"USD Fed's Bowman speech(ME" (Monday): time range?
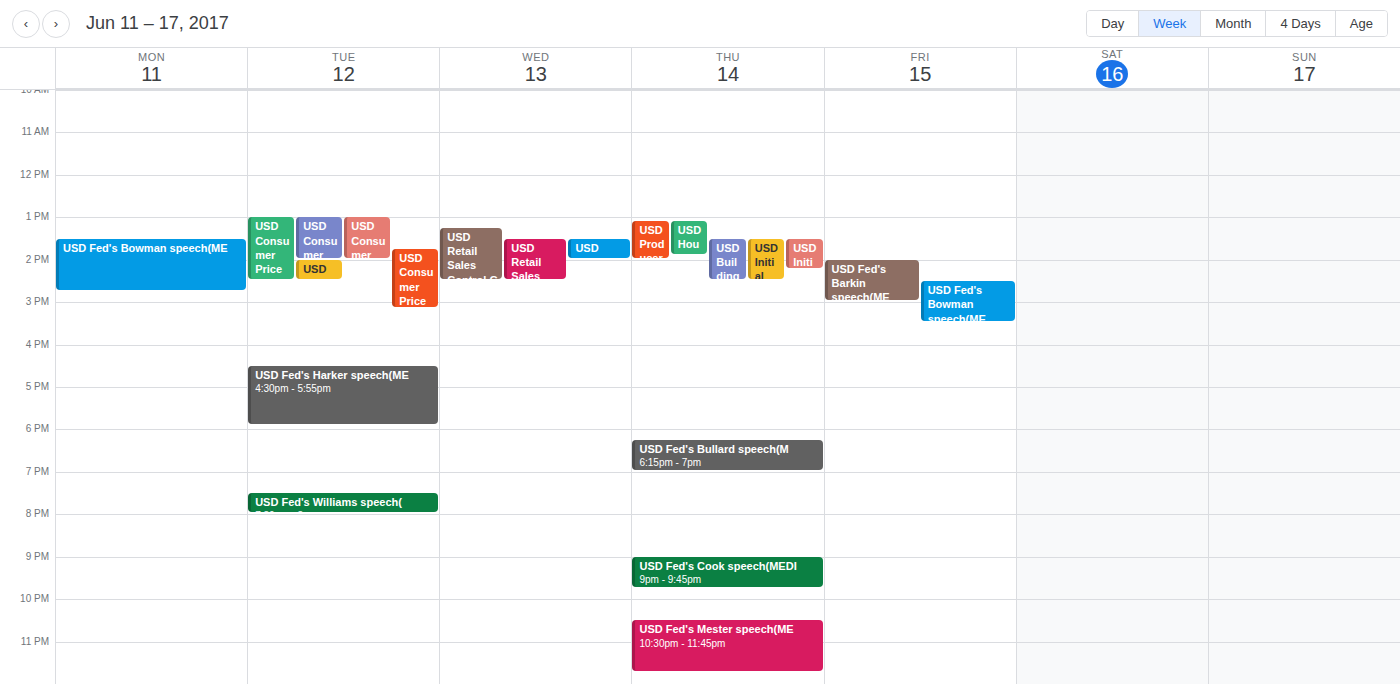
1:30 PM to 2:45 PM